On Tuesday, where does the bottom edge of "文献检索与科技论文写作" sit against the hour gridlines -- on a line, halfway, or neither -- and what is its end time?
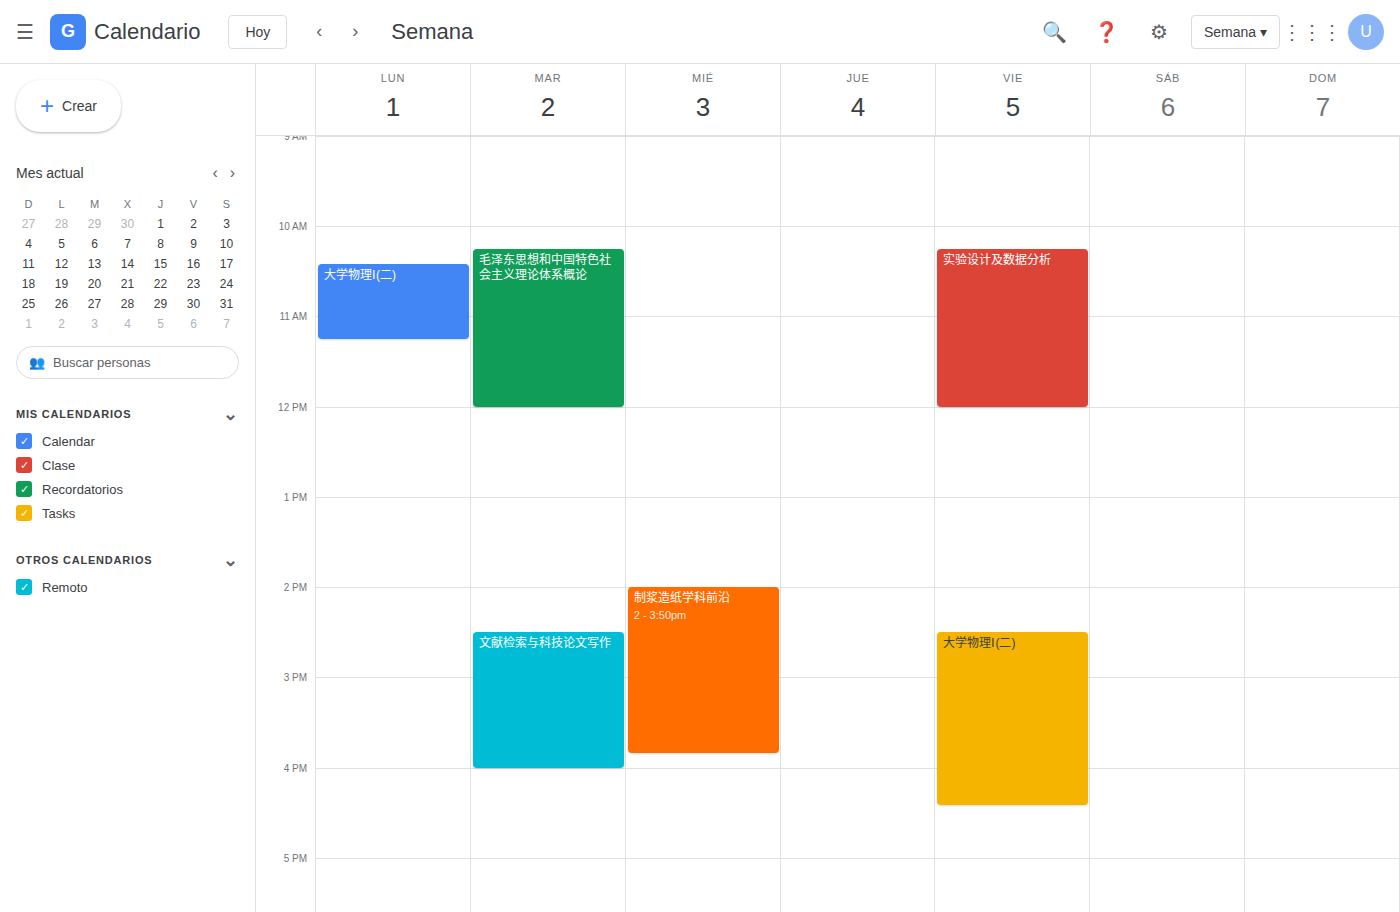
4:00 PM -- exactly on the 4 PM line.